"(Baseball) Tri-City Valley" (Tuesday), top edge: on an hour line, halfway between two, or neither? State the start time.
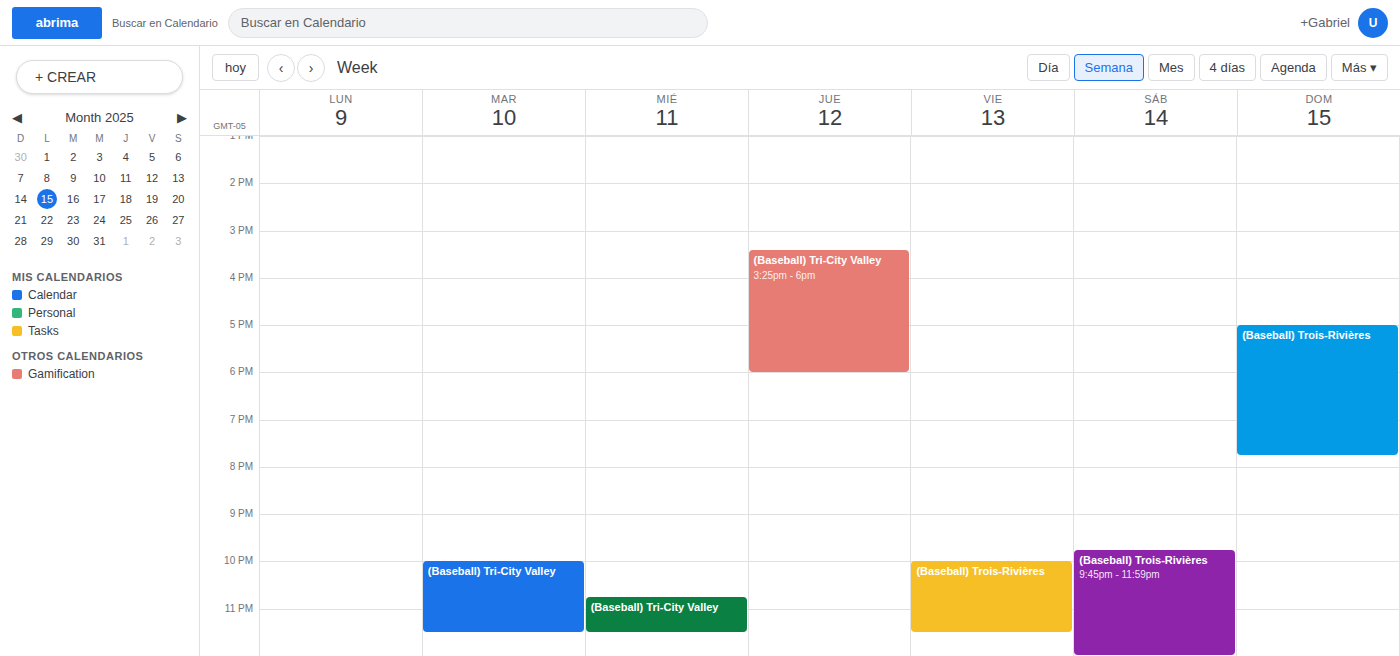
10:00 PM -- exactly on the 10 PM line.